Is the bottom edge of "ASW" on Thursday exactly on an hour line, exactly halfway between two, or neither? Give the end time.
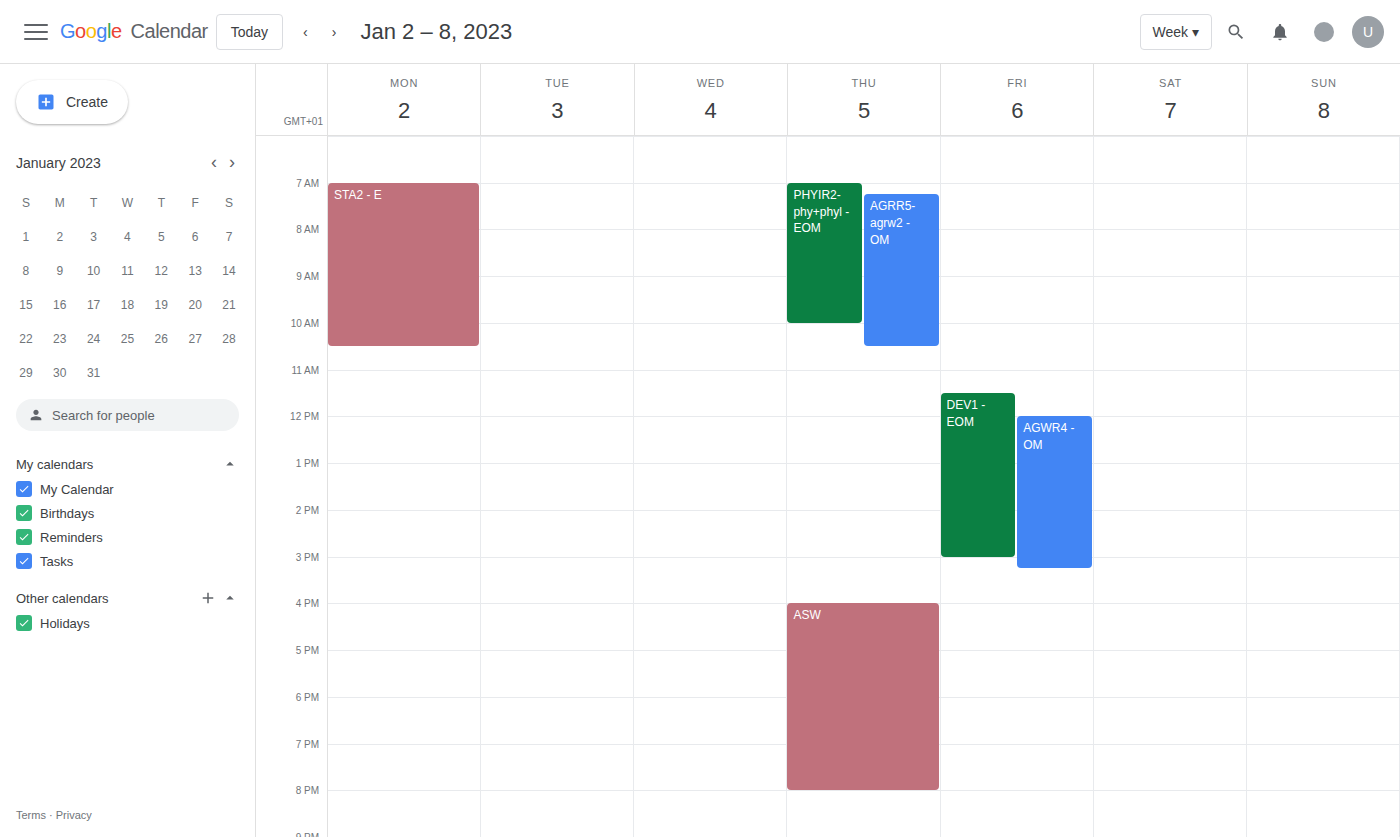
8:00 PM -- exactly on the 8 PM line.